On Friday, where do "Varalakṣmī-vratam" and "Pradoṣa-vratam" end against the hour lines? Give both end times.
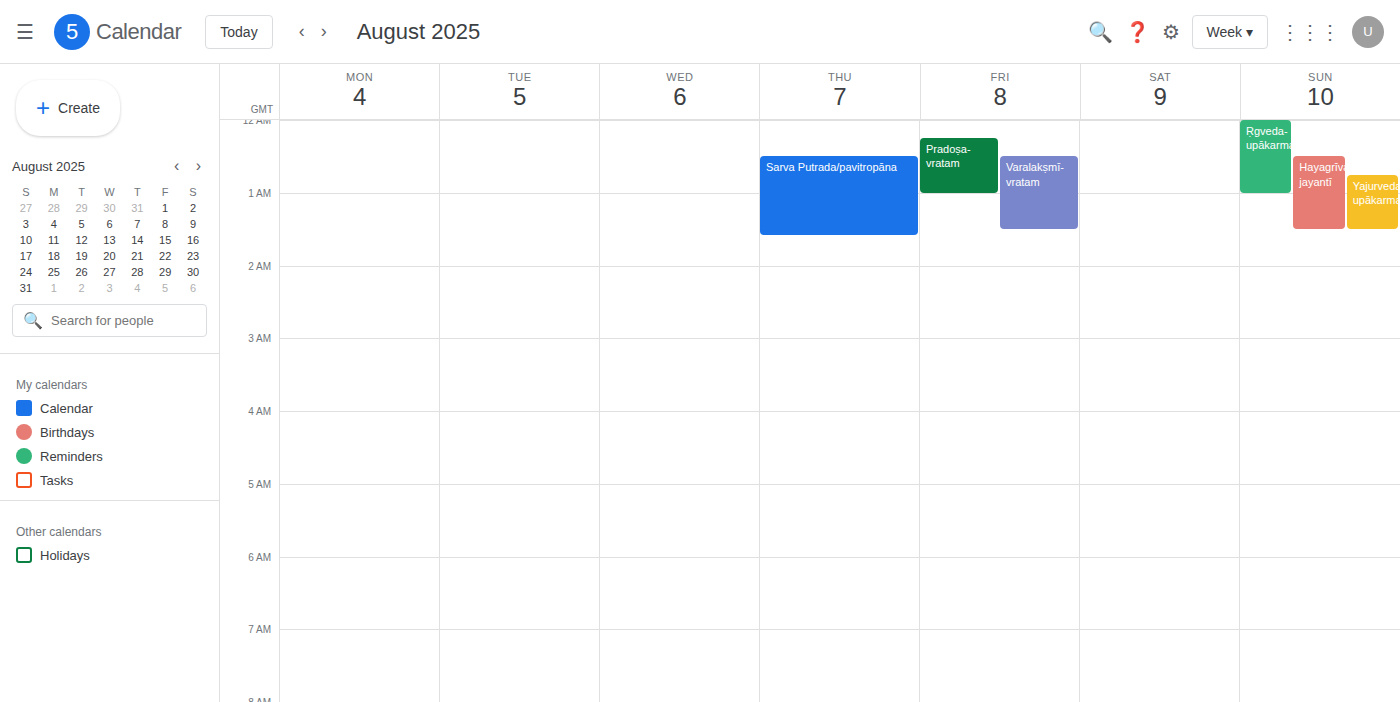
"Varalakṣmī-vratam": 01:30, halfway between the 01:00 and 02:00 lines. "Pradoṣa-vratam": 01:00, exactly on the 01:00 line.